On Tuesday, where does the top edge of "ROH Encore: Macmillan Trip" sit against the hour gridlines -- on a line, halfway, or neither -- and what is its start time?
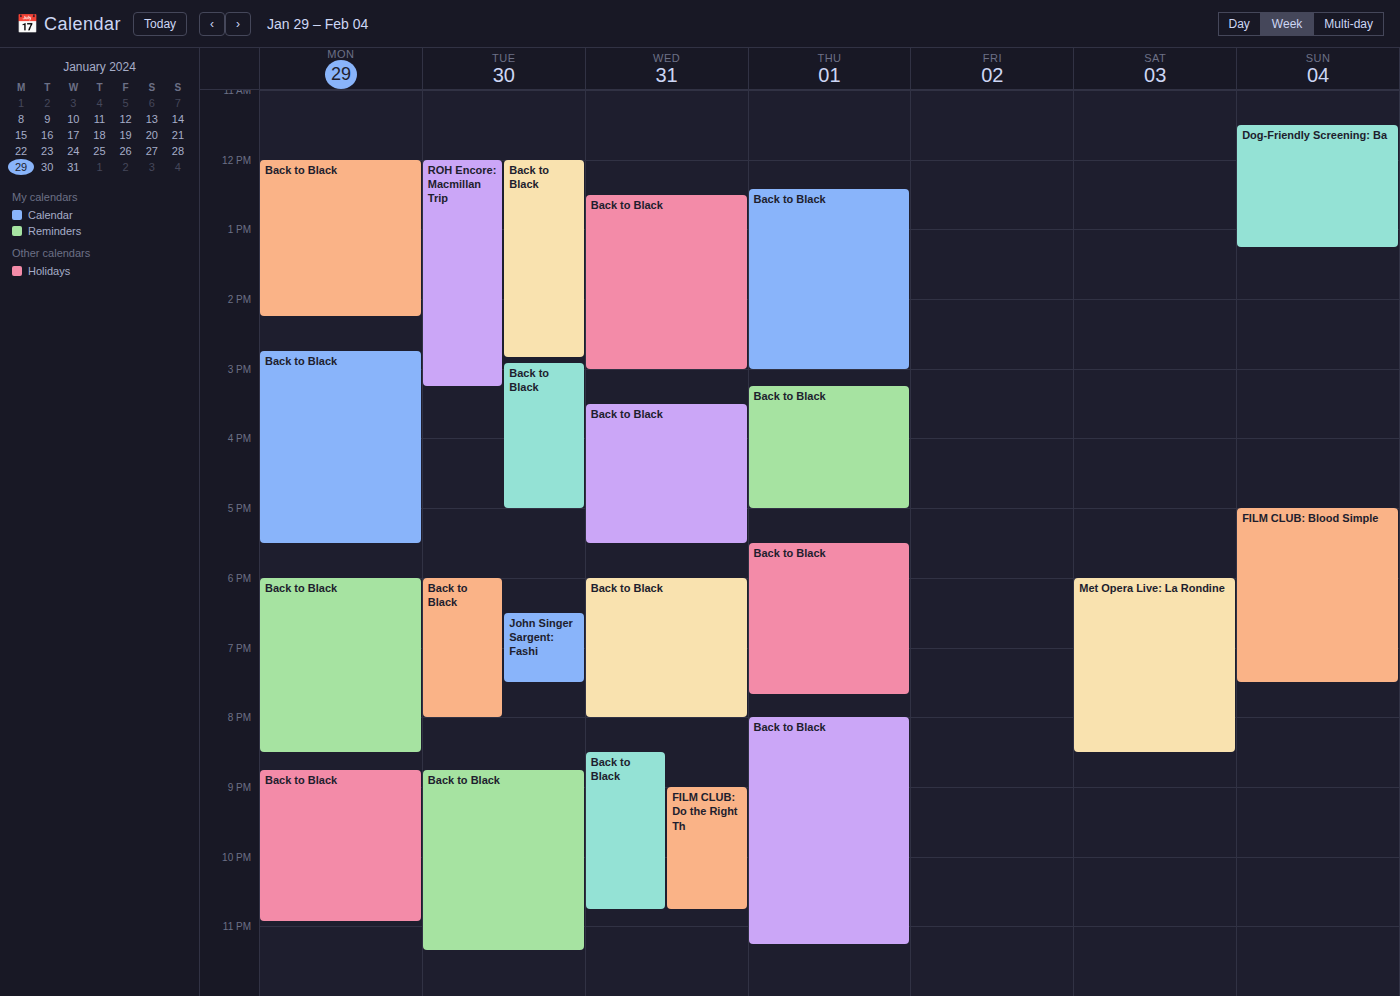
12:00 PM -- exactly on the 12 PM line.